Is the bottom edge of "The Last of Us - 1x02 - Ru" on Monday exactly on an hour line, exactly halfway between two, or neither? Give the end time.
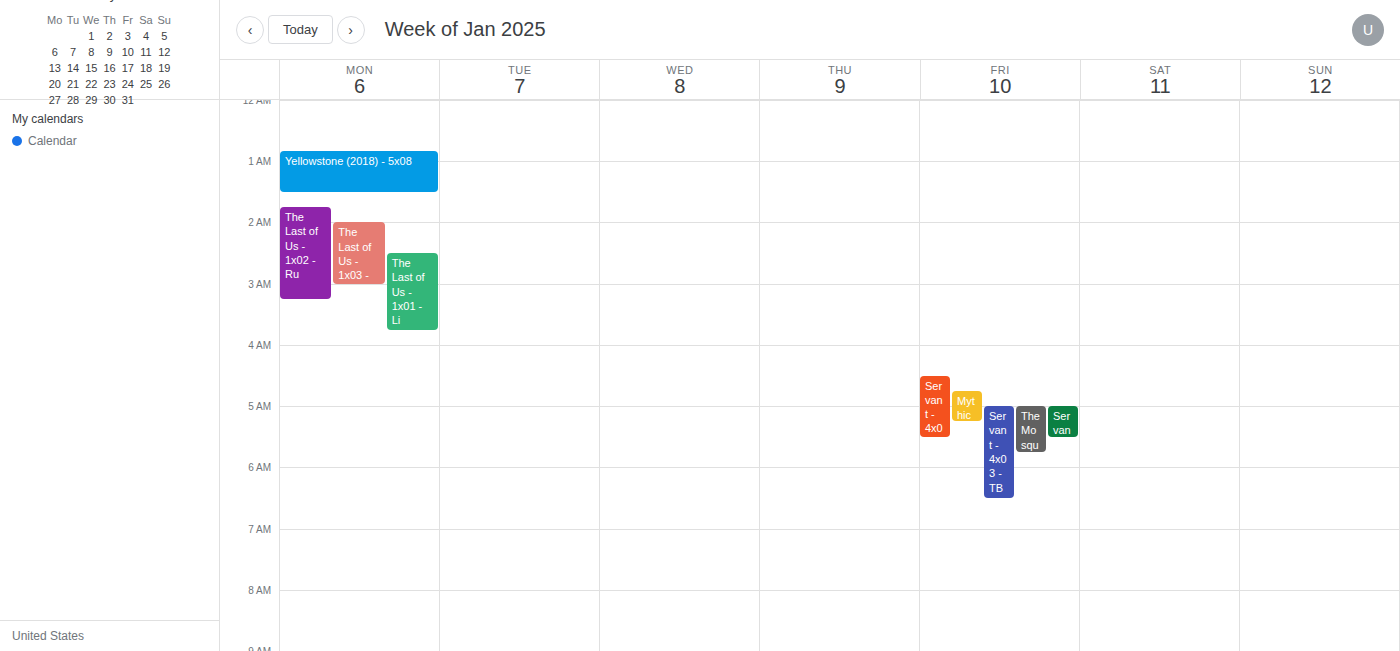
3:15 AM -- neither: a quarter of the way from the 3 AM line to the 4 AM line.